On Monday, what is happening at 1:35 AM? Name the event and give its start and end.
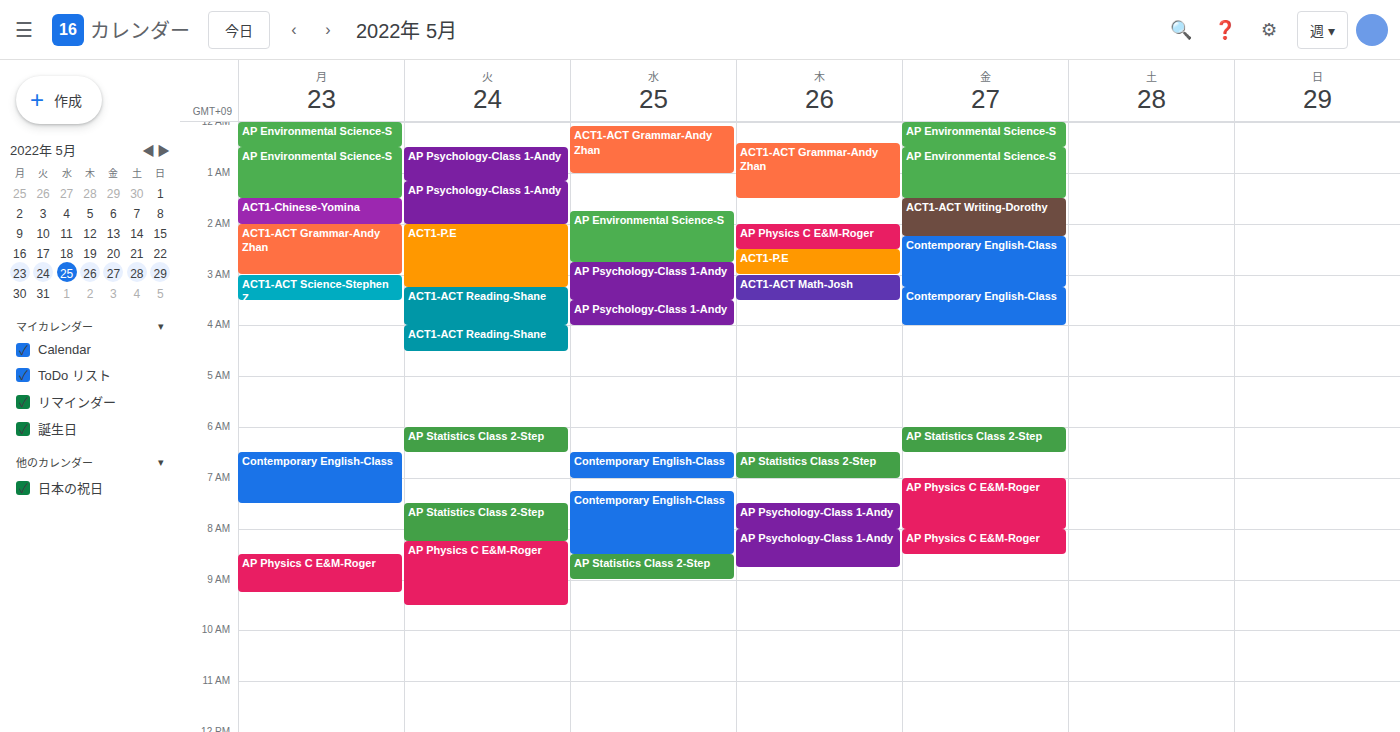
"ACT1-Chinese-Yomina", 1:30 AM to 2:00 AM